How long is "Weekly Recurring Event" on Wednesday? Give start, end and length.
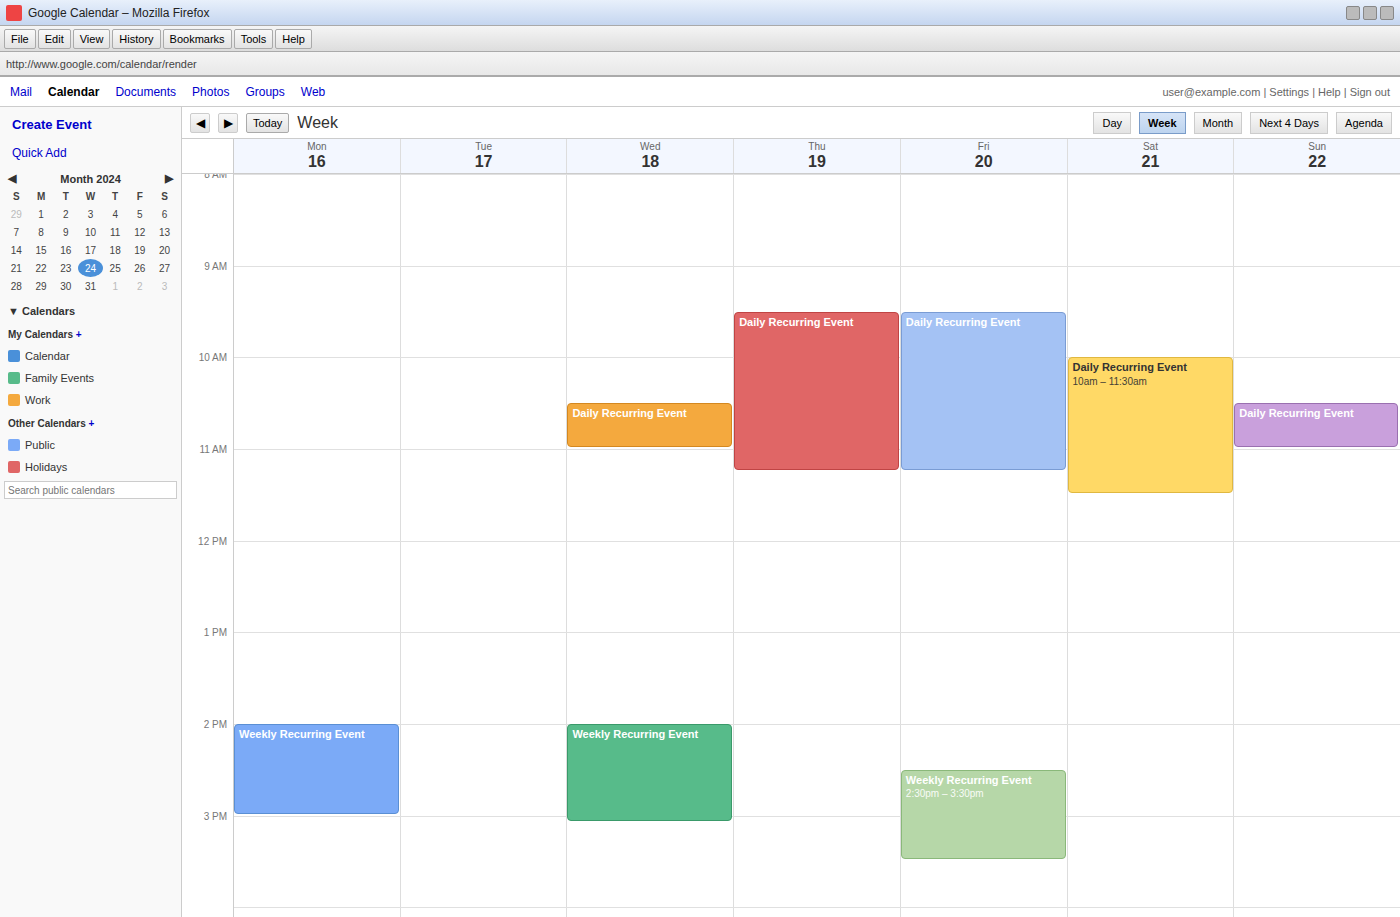
2:00 PM to 3:05 PM, 1 hour 5 minutes